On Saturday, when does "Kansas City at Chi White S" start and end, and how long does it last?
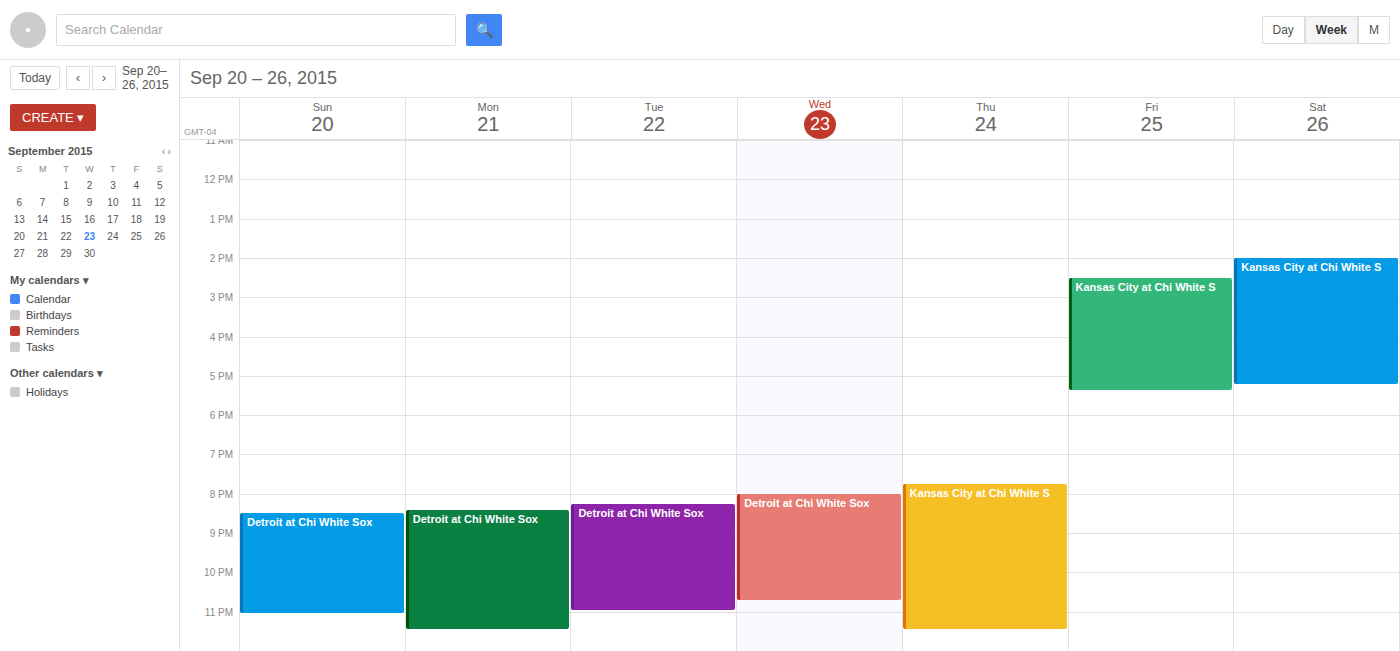
2:00 PM to 5:15 PM, 3 hours 15 minutes